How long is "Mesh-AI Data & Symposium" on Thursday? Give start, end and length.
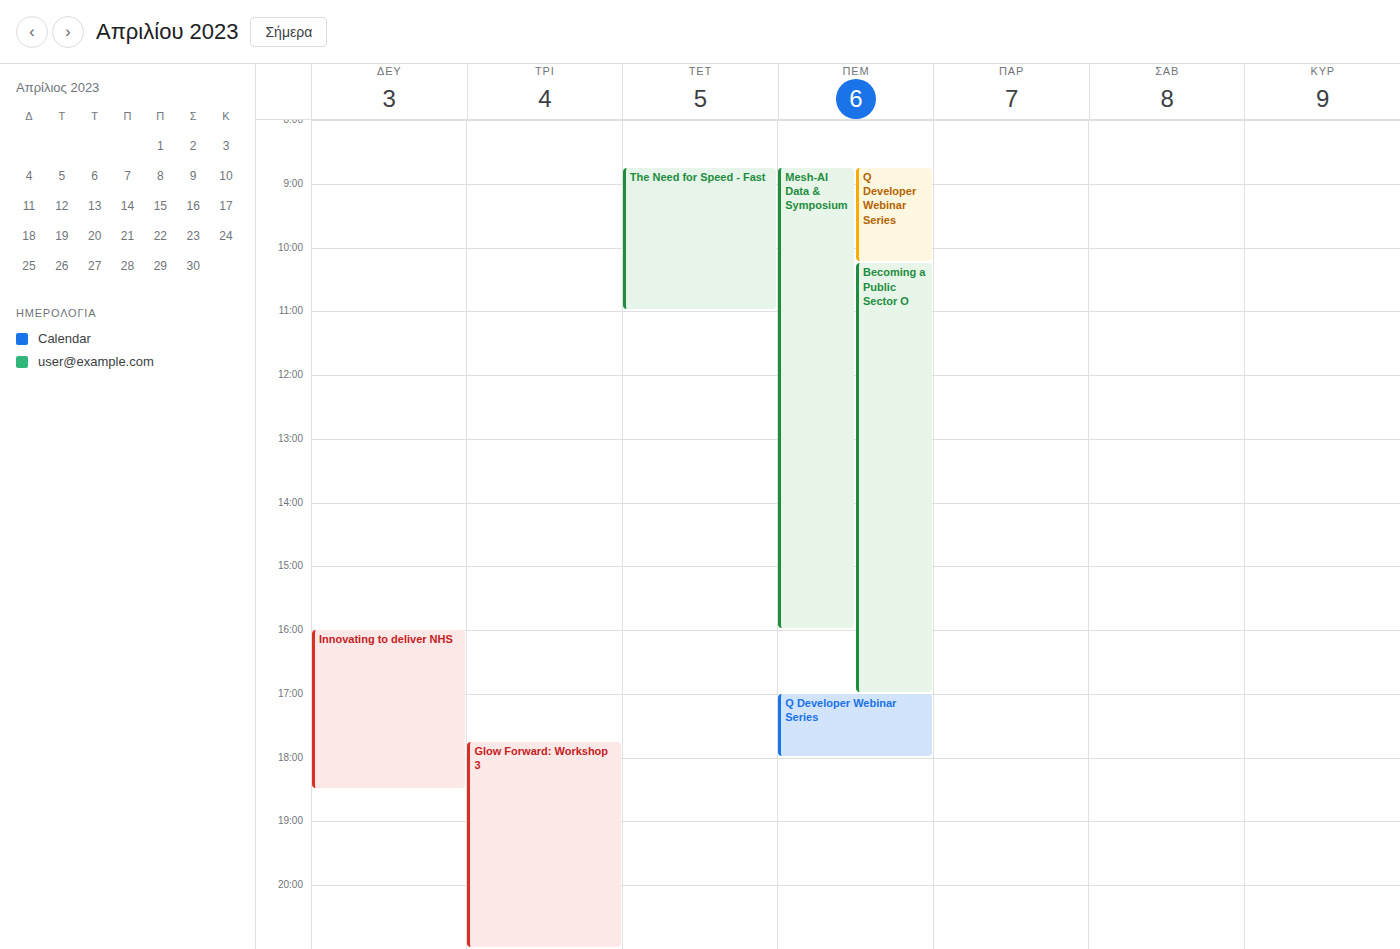
8:45 AM to 4:00 PM, 7 hours 15 minutes